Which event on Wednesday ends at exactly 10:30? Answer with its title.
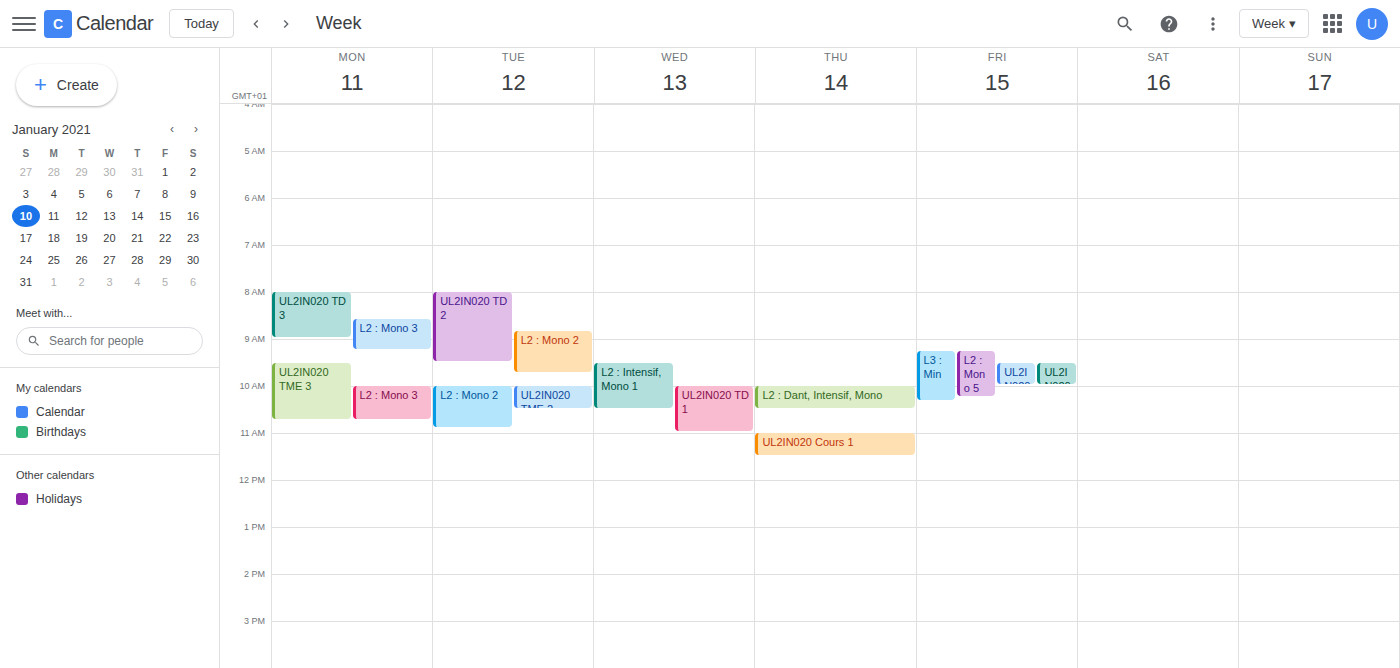
"L2 : Intensif, Mono 1"